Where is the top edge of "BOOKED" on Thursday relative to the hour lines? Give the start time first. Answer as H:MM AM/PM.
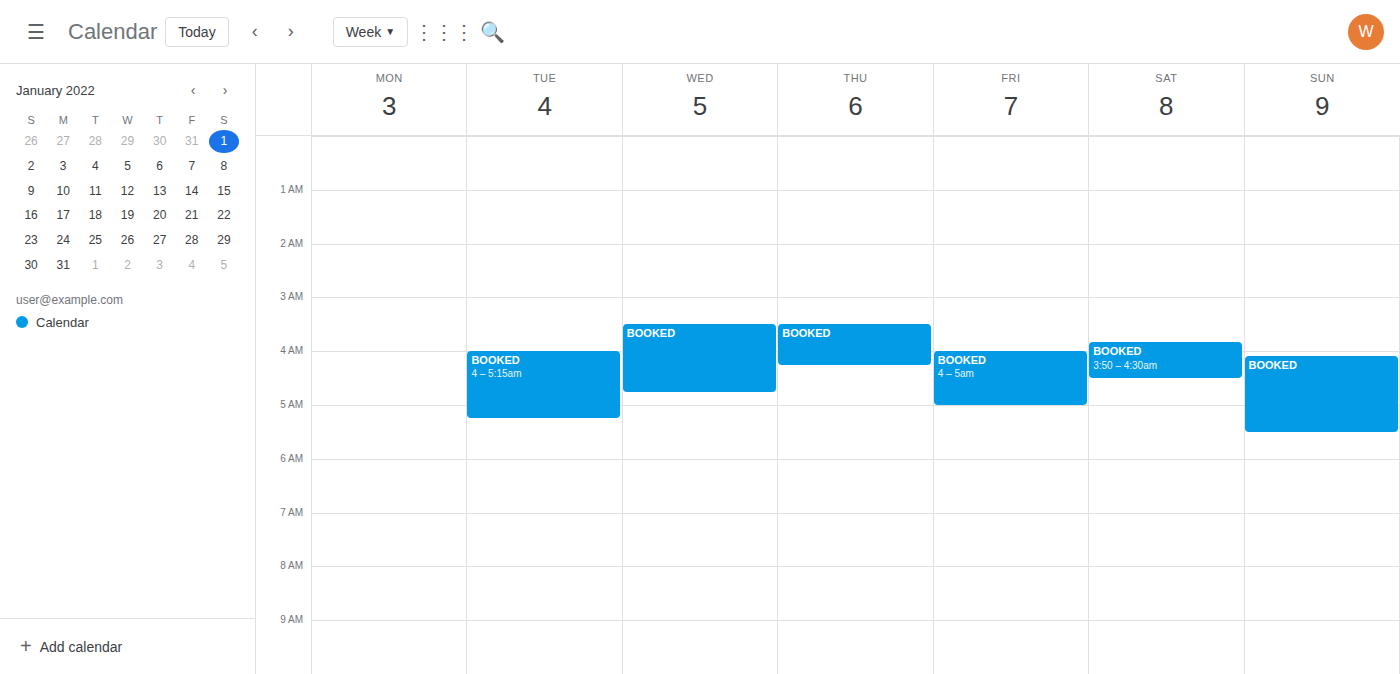
3:30 AM -- halfway between the 3 AM and 4 AM lines.